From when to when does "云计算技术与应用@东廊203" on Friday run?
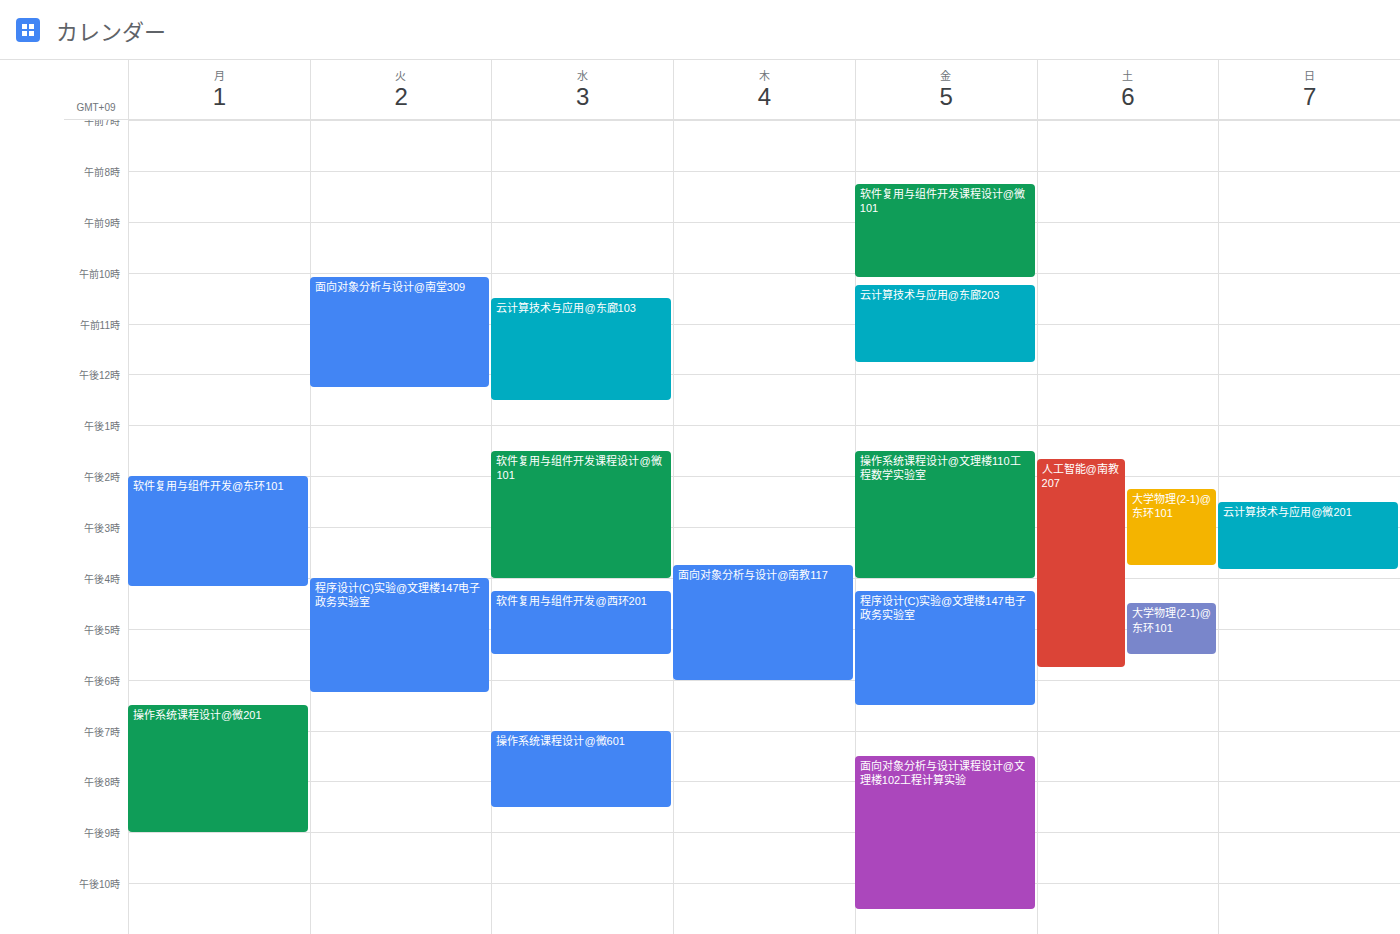
10:15 AM to 11:45 AM